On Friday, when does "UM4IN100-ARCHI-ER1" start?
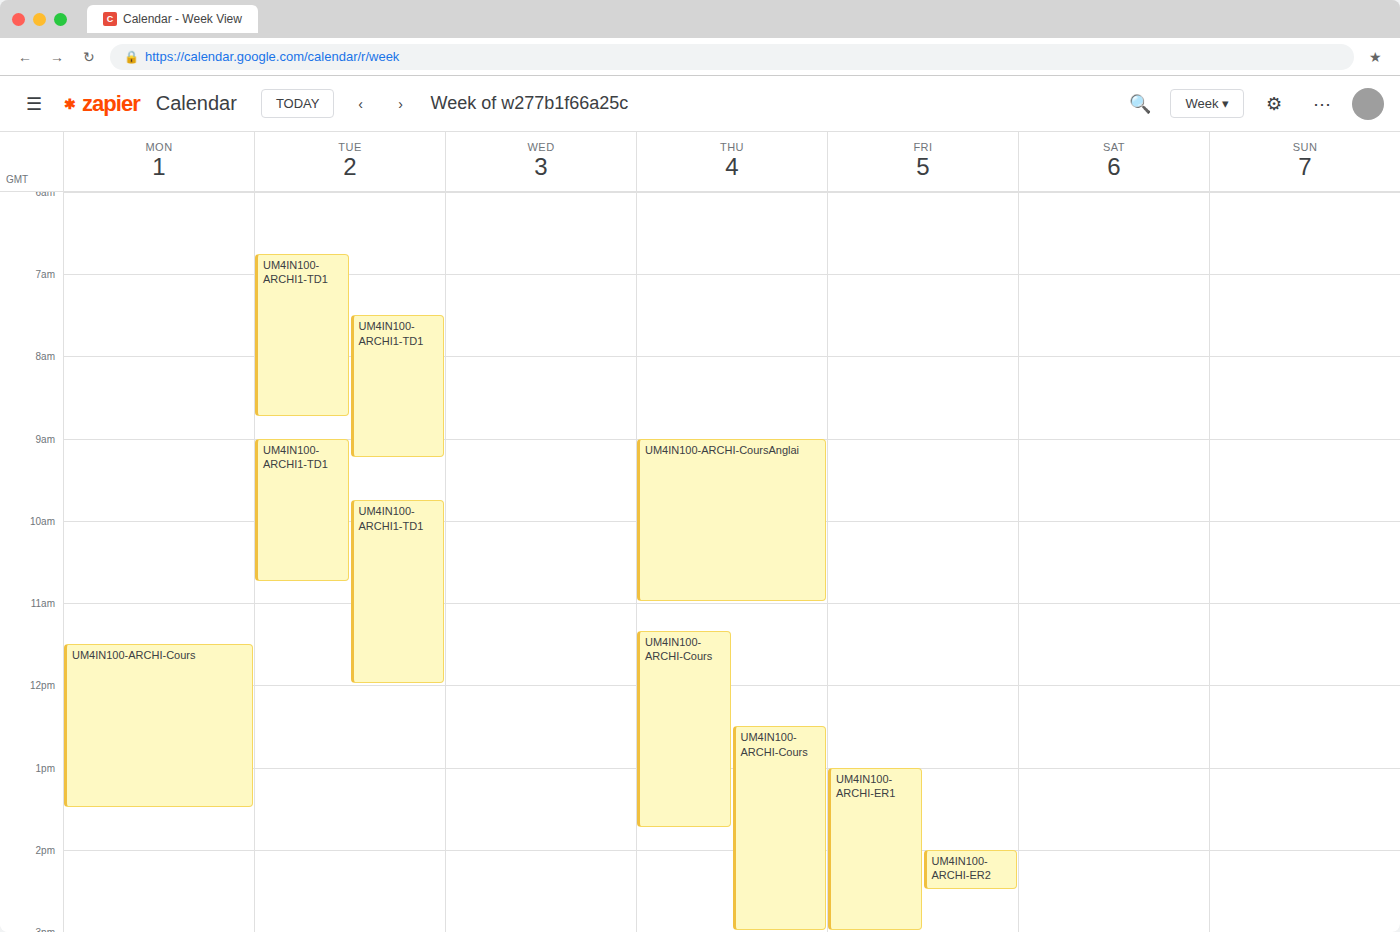
13:00